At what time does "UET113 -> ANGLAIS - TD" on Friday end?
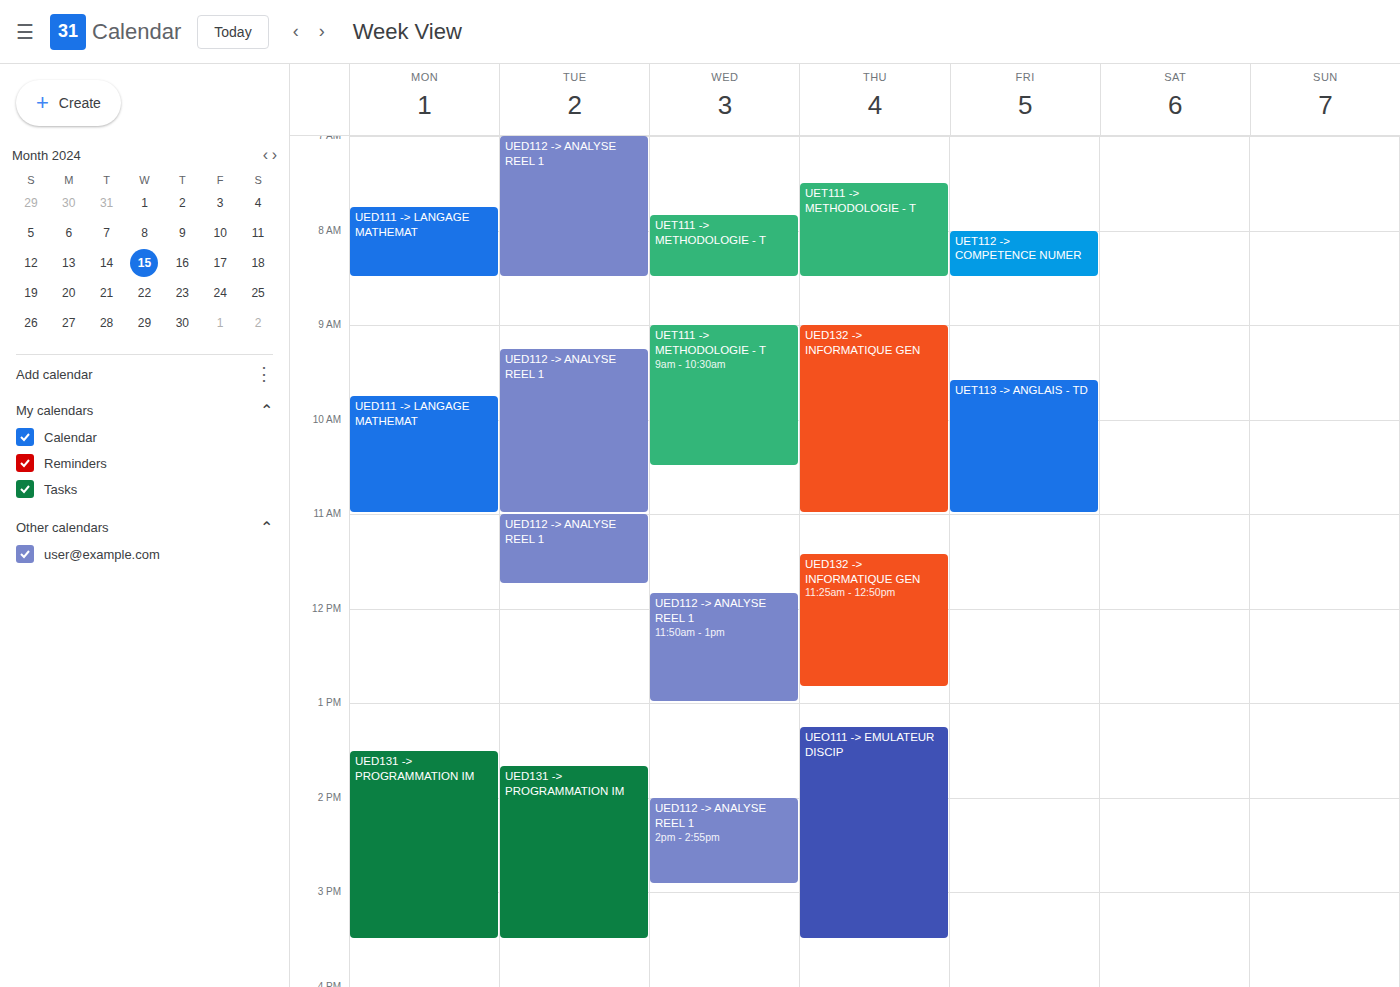
11:00 AM